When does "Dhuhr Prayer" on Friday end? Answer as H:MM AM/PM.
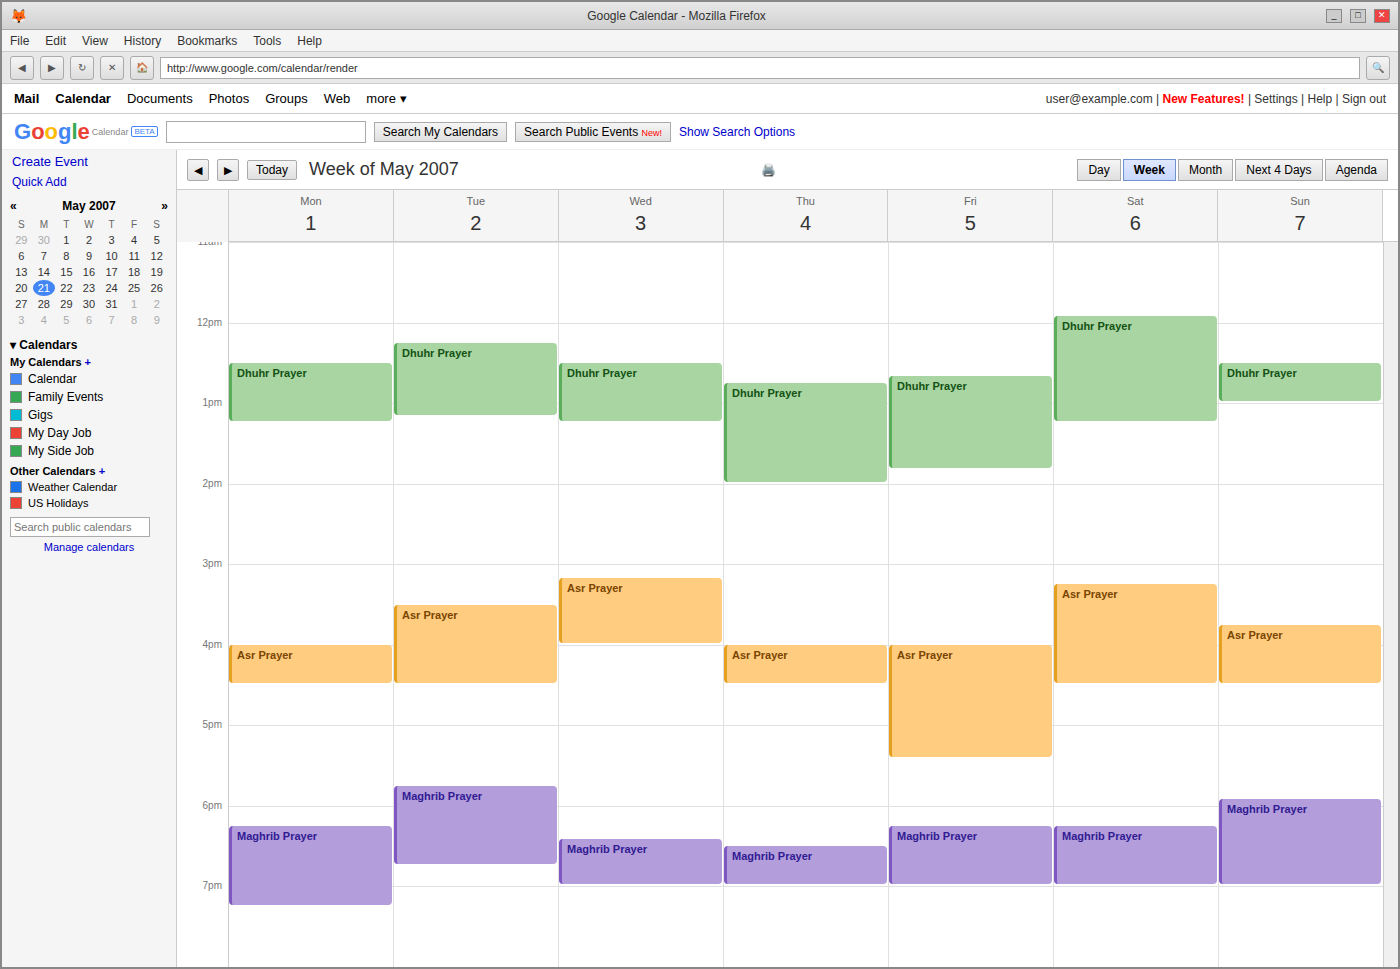
1:50 PM